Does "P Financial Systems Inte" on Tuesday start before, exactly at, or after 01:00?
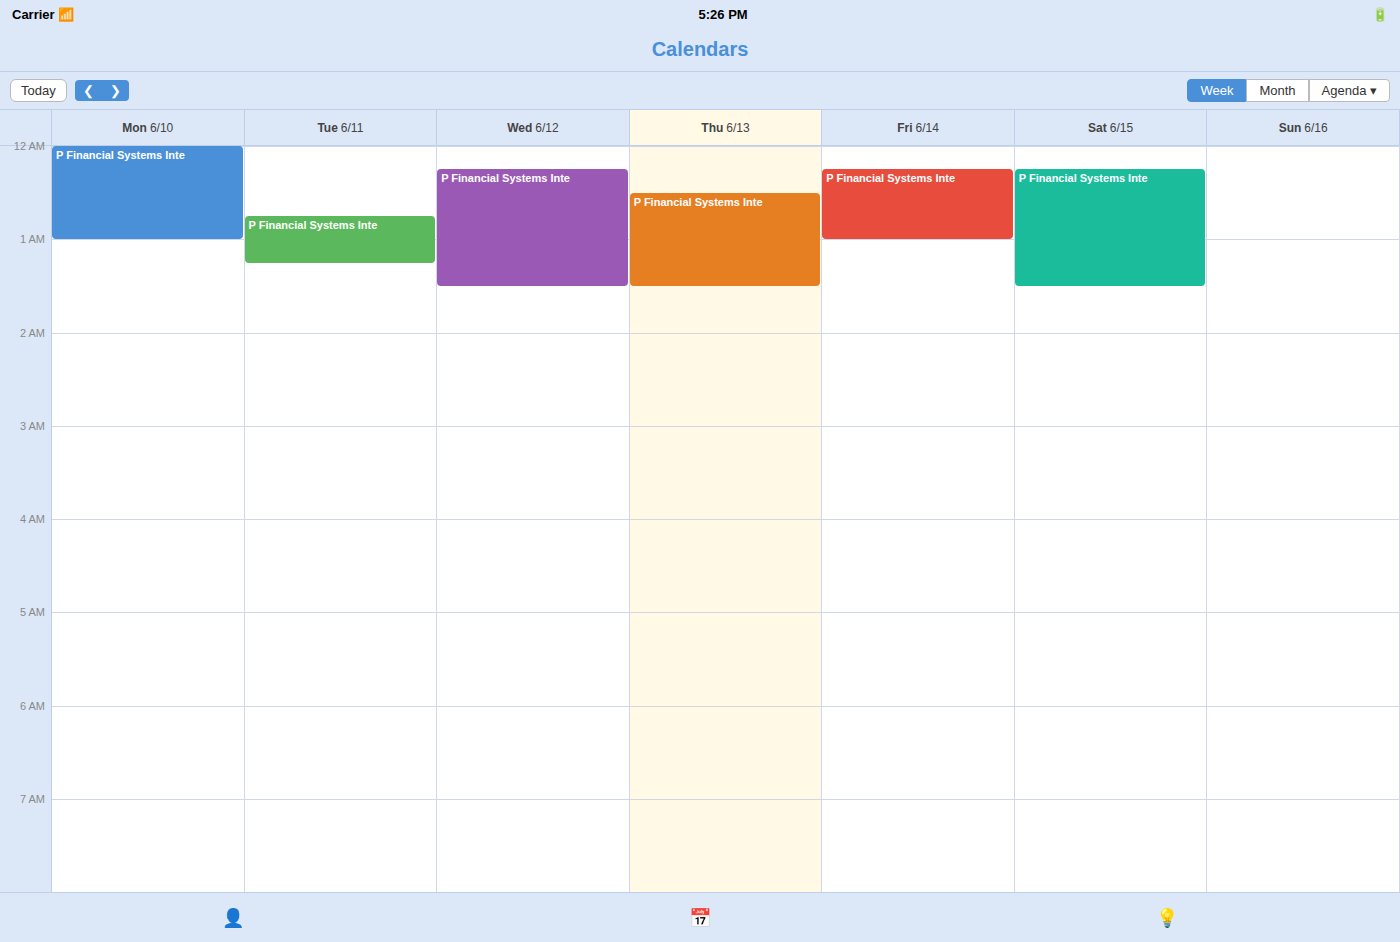
00:45 -- before 01:00, 15 minutes above the 01:00 line.